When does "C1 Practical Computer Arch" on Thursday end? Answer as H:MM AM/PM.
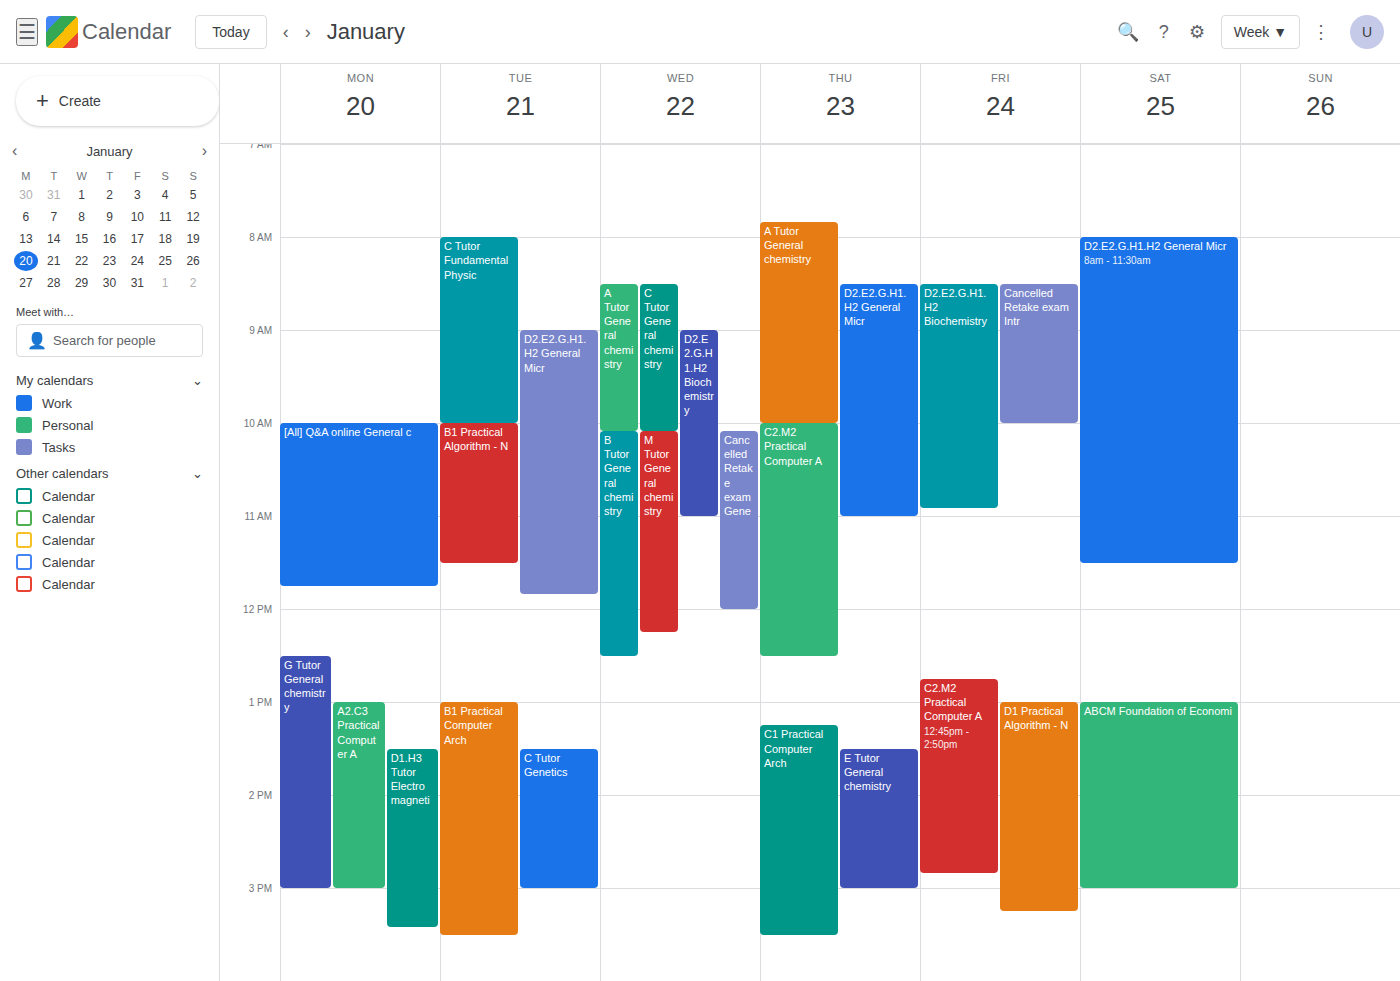
3:30 PM